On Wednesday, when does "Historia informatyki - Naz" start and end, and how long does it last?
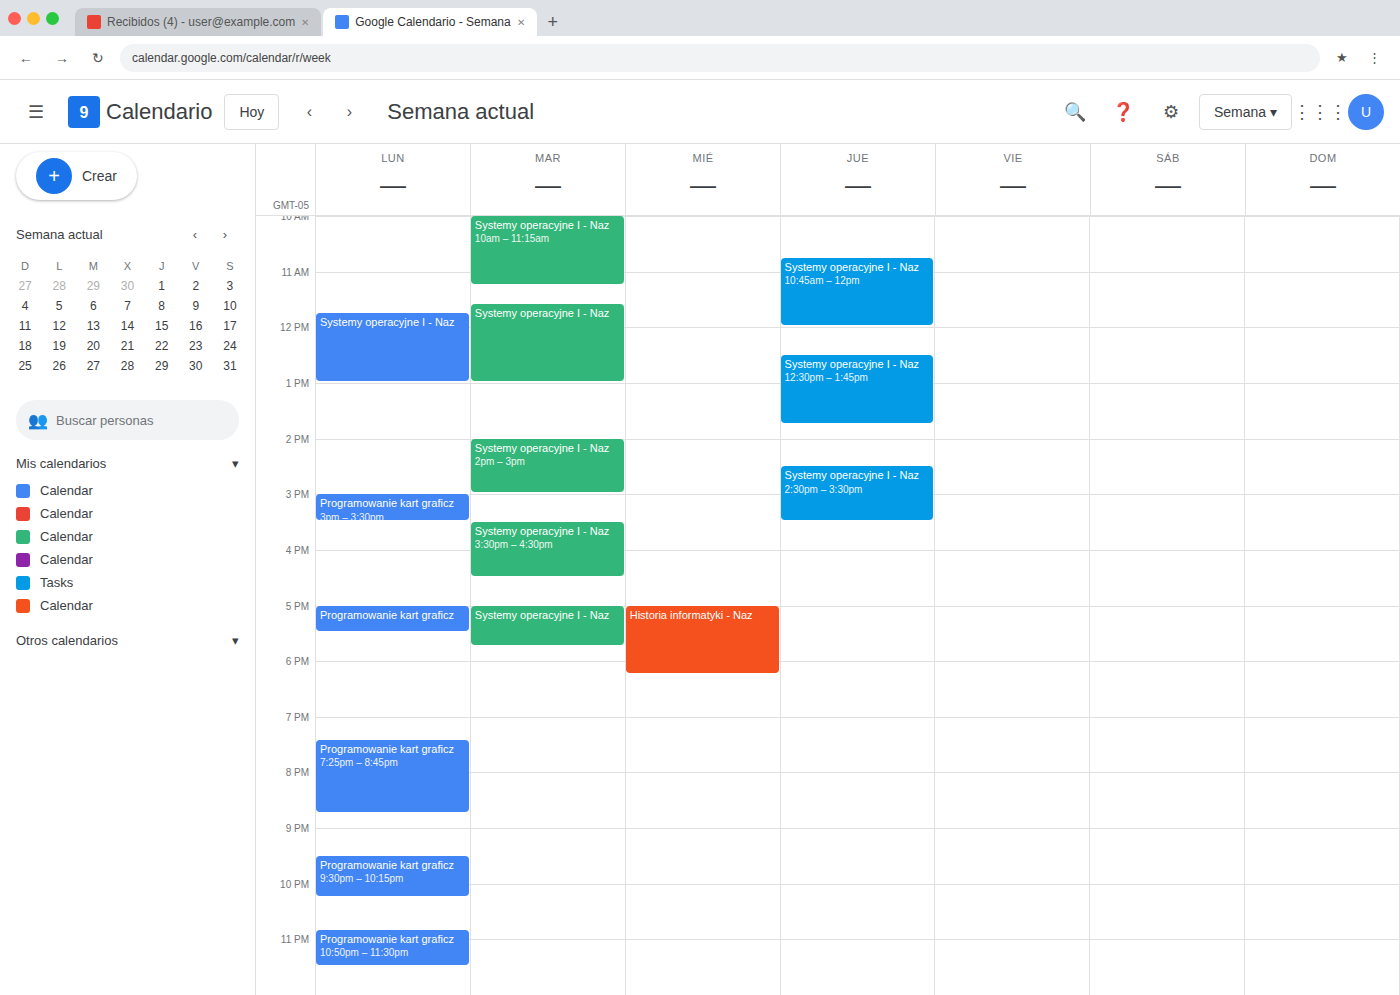
5:00 PM to 6:15 PM, 1 hour 15 minutes